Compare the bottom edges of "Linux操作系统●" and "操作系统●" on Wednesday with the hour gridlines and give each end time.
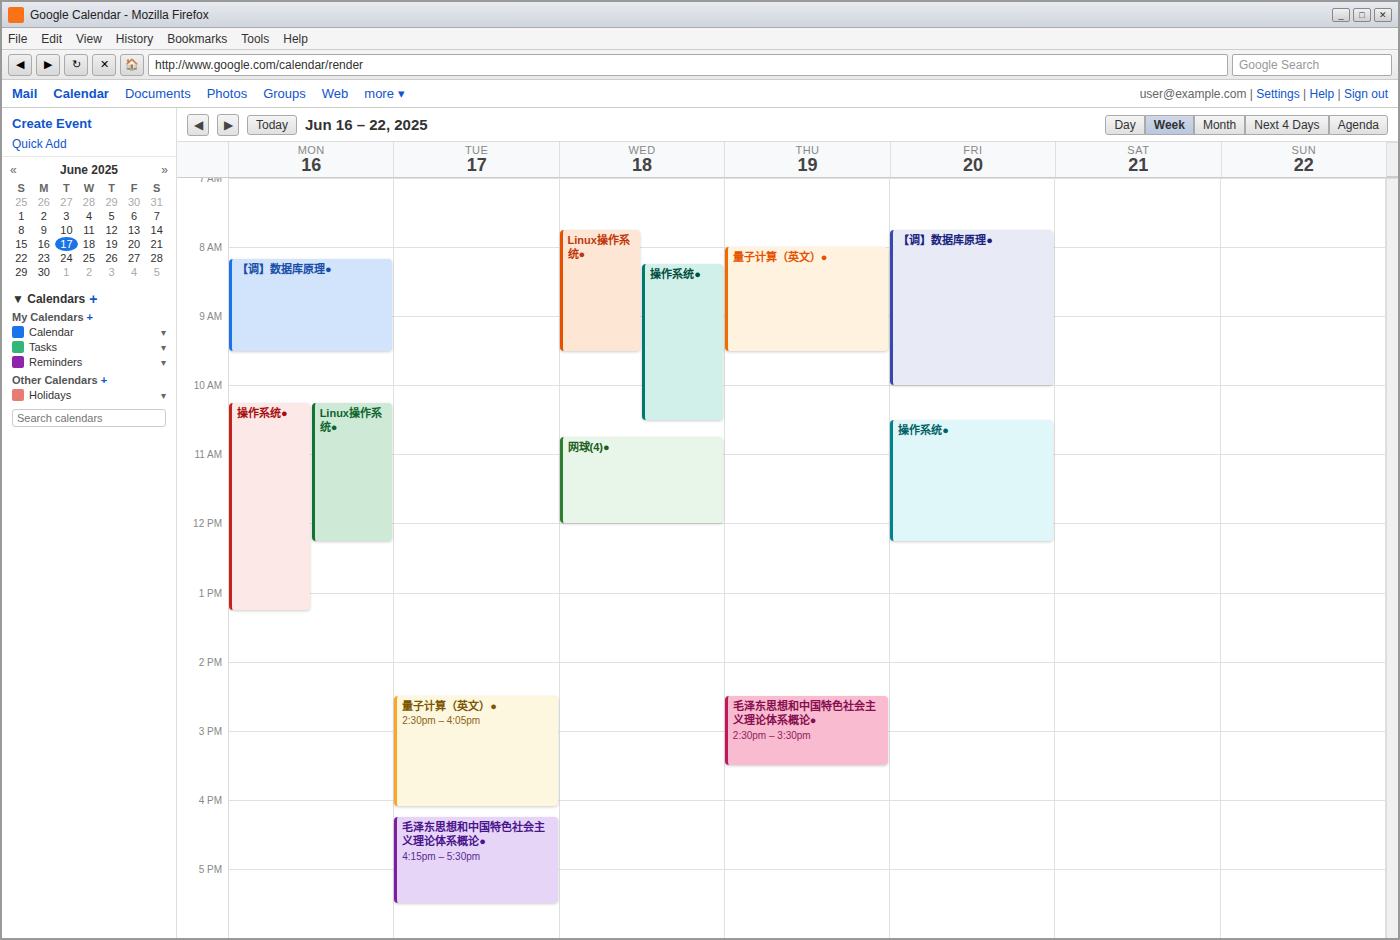
"Linux操作系统●": 9:30 AM, halfway between the 9 AM and 10 AM lines. "操作系统●": 10:30 AM, halfway between the 10 AM and 11 AM lines.